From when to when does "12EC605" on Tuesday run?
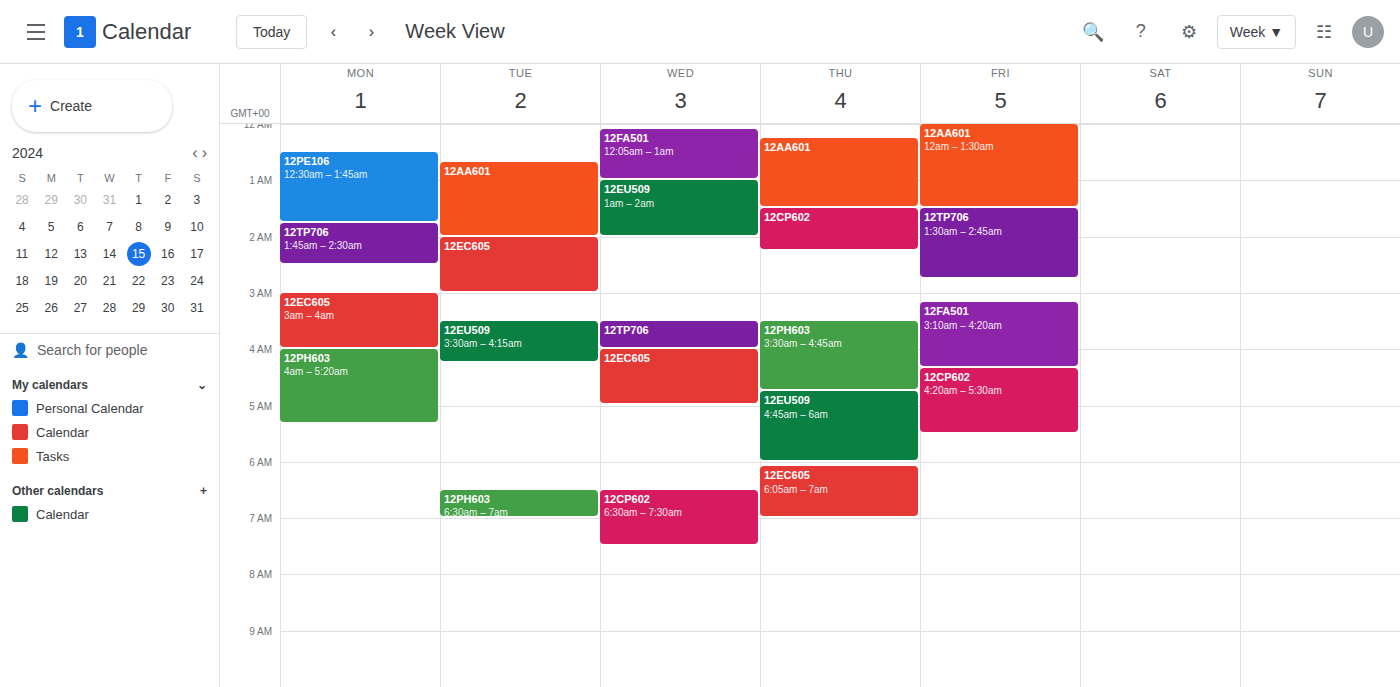
2:00 AM to 3:00 AM